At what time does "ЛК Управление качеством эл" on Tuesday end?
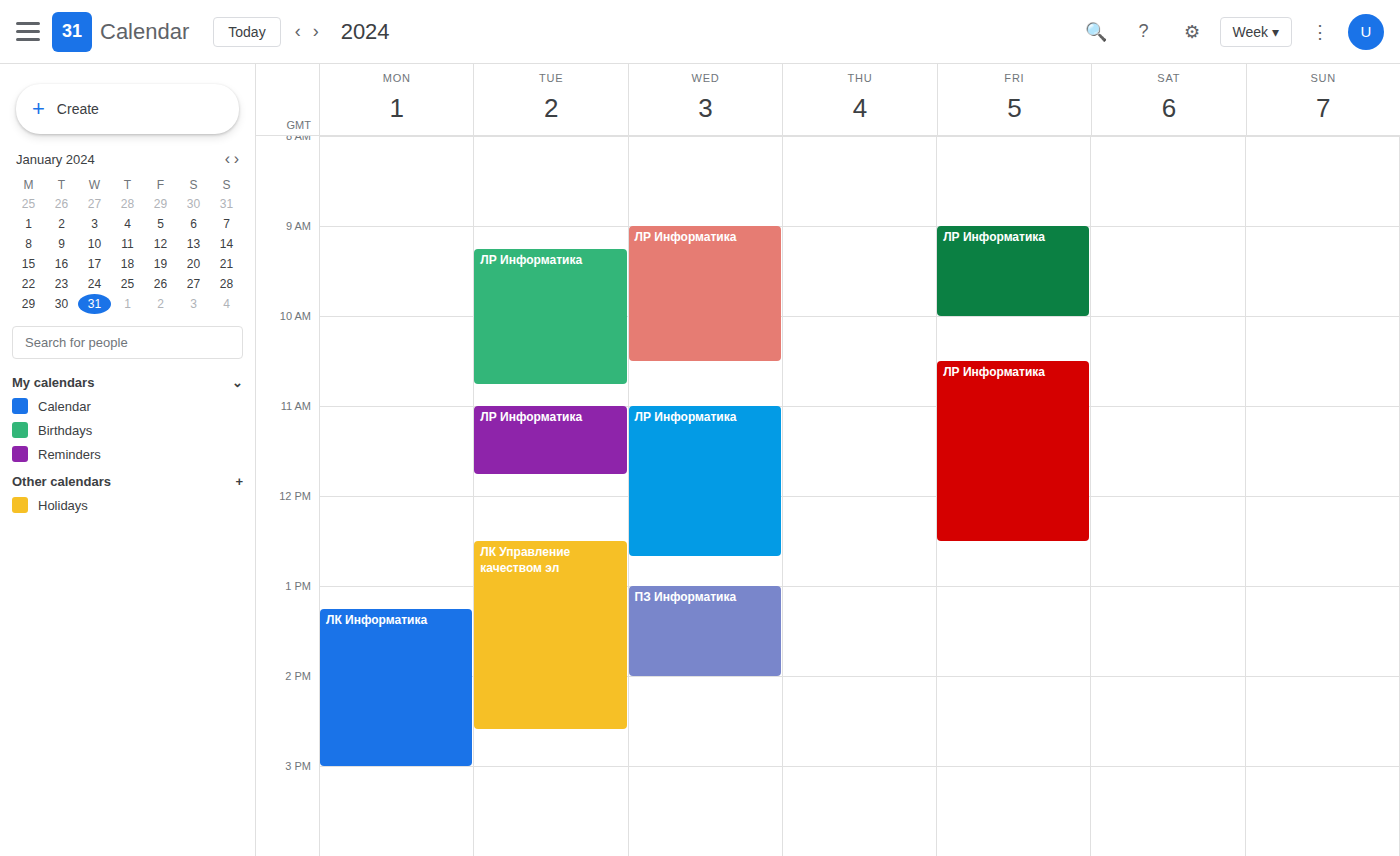
2:35 PM